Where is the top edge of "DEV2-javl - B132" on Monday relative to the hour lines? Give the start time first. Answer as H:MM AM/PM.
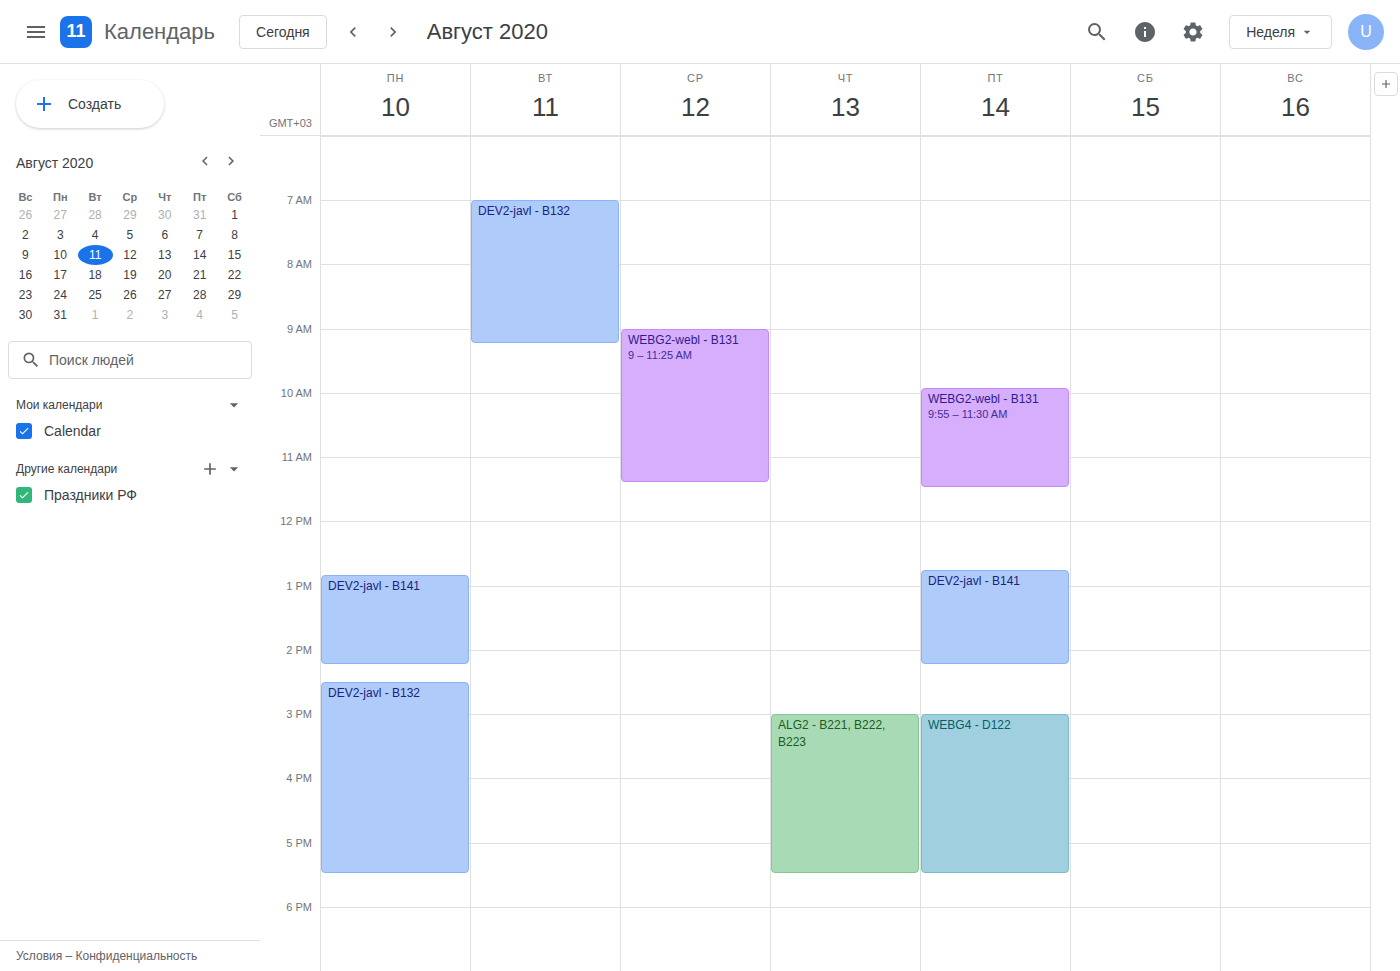
2:30 PM -- halfway between the 2 PM and 3 PM lines.